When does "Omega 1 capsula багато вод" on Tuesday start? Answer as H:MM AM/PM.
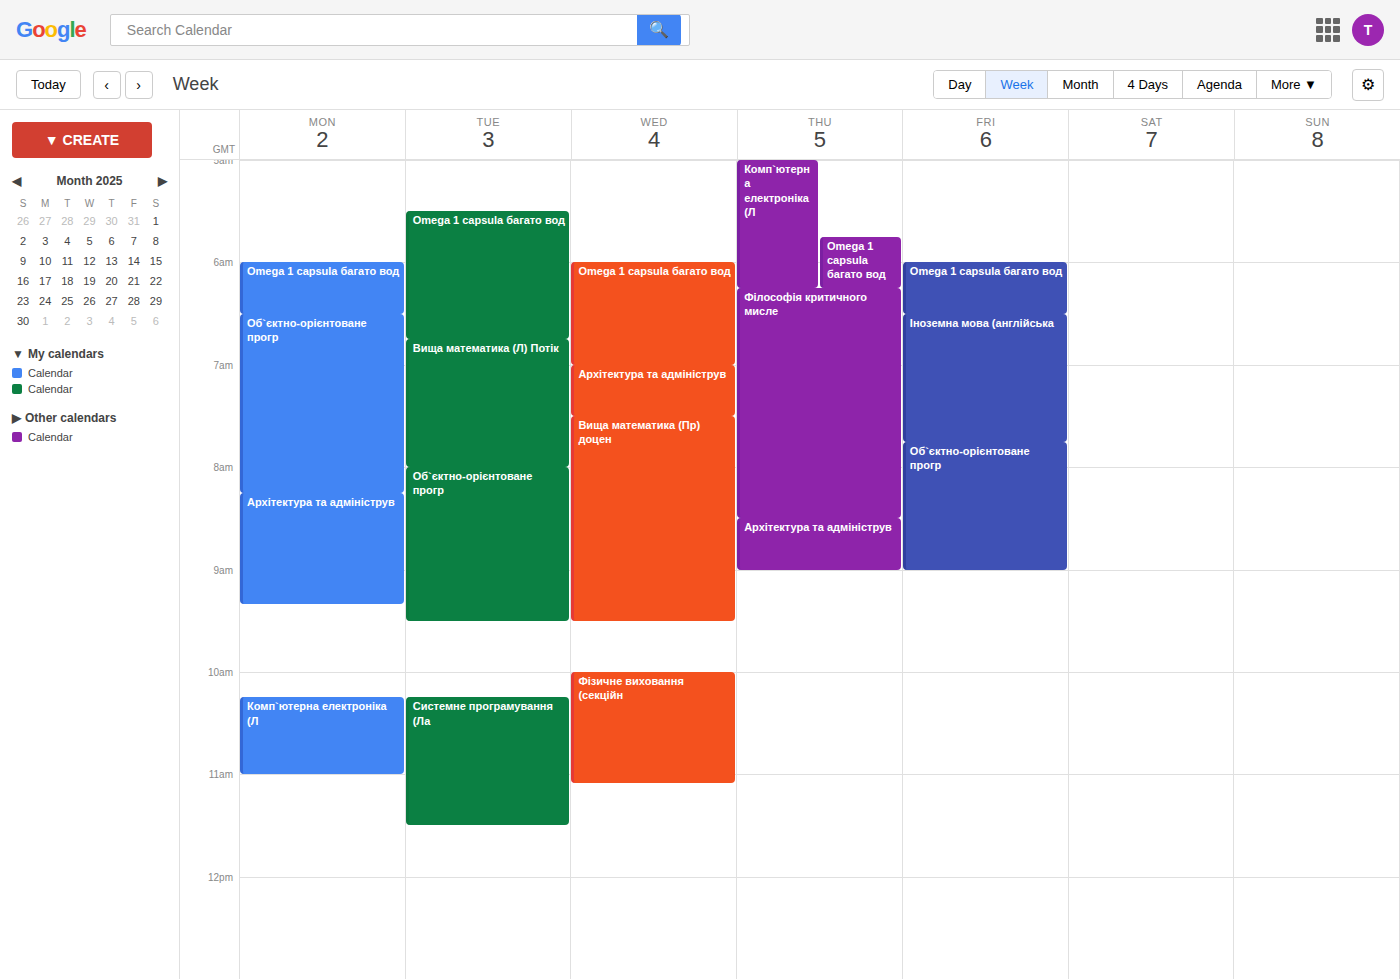
5:30 AM